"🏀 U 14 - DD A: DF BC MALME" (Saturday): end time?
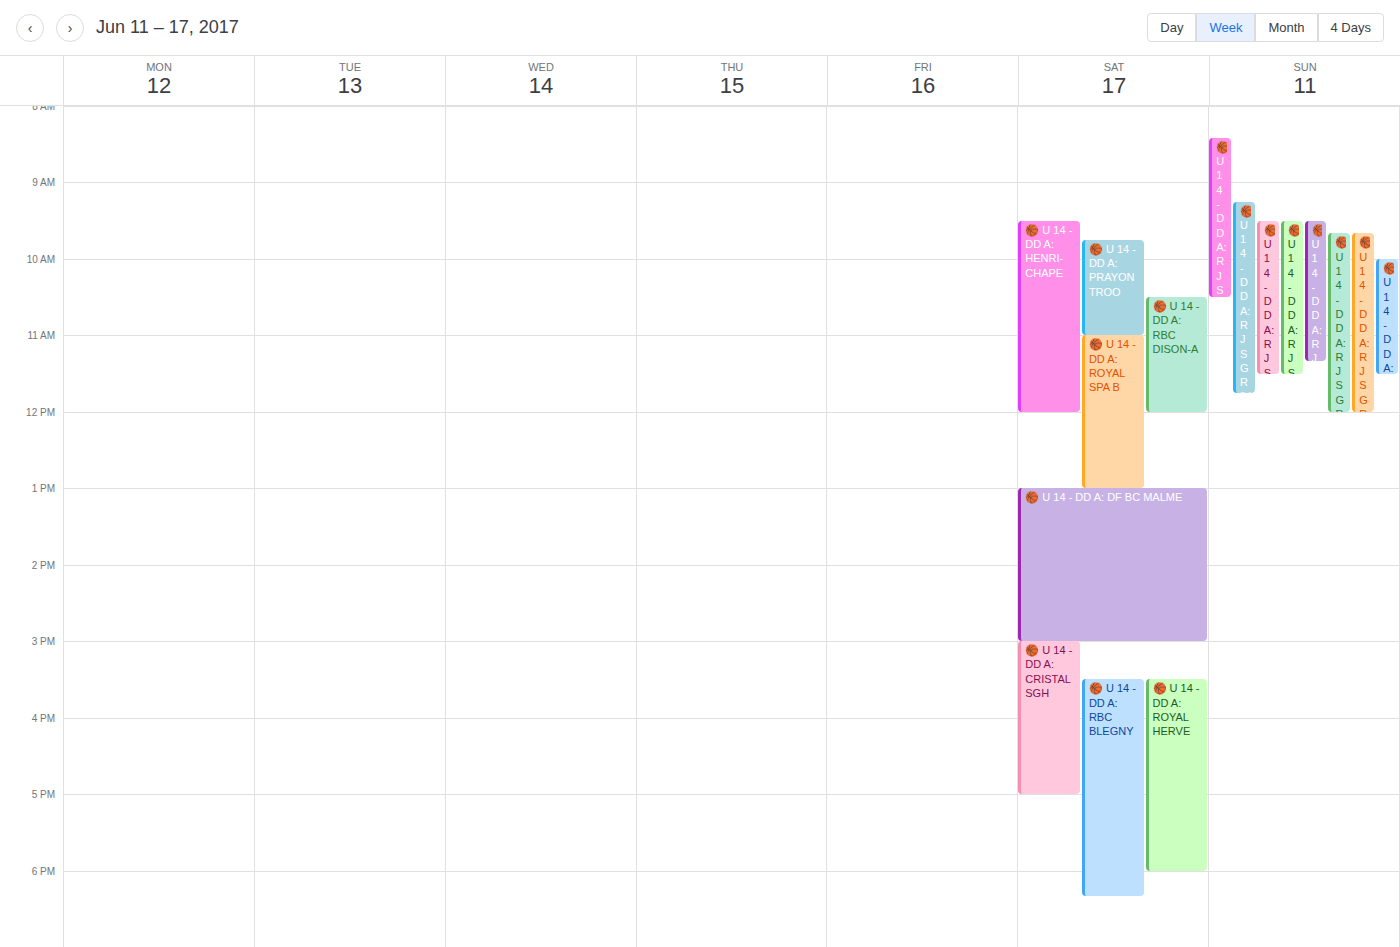
3:00 PM